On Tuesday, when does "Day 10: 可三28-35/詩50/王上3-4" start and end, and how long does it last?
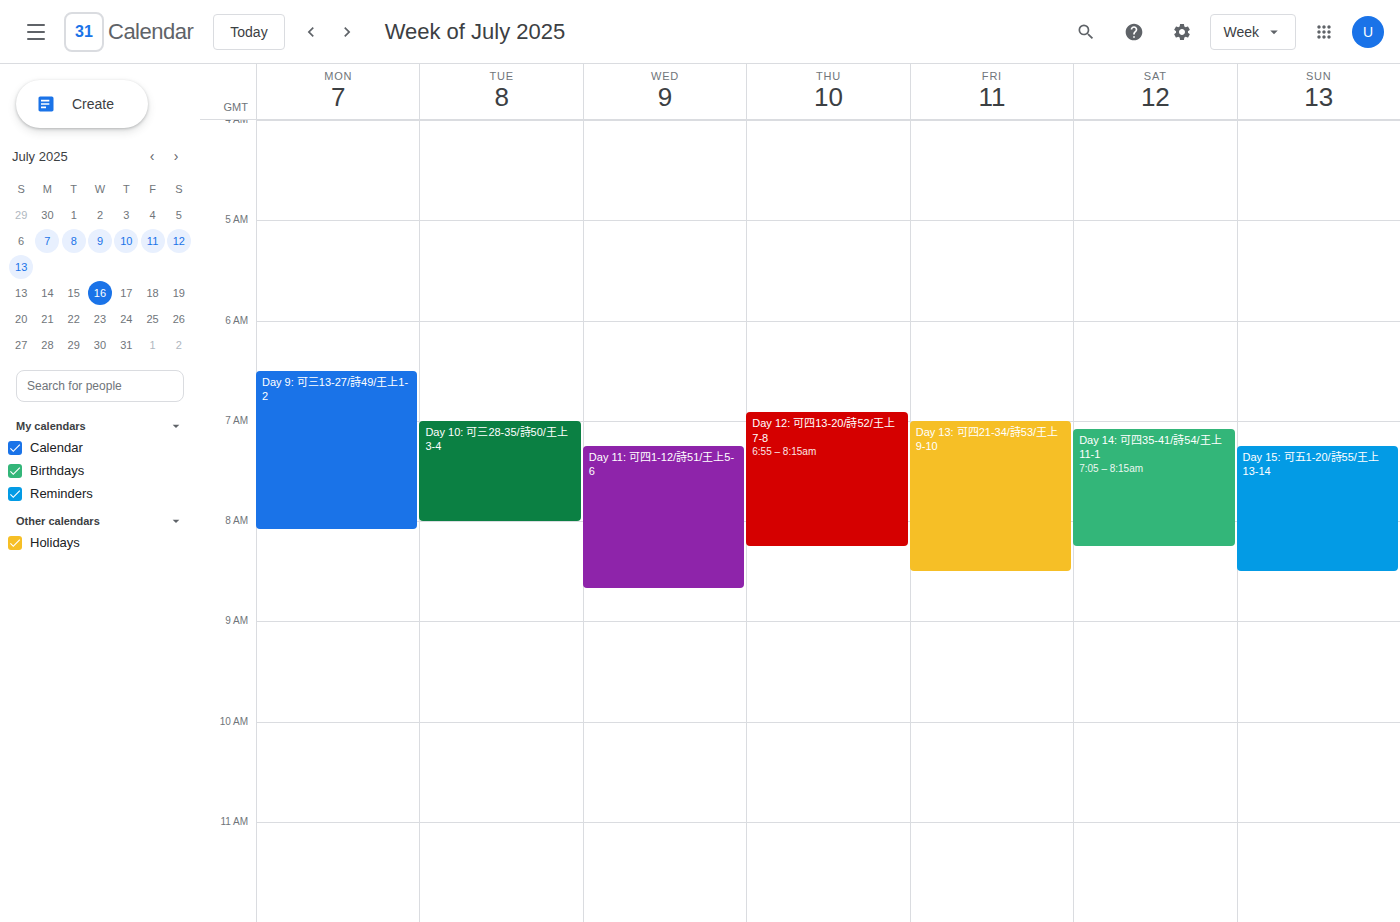
7:00 AM to 8:00 AM, 1 hour